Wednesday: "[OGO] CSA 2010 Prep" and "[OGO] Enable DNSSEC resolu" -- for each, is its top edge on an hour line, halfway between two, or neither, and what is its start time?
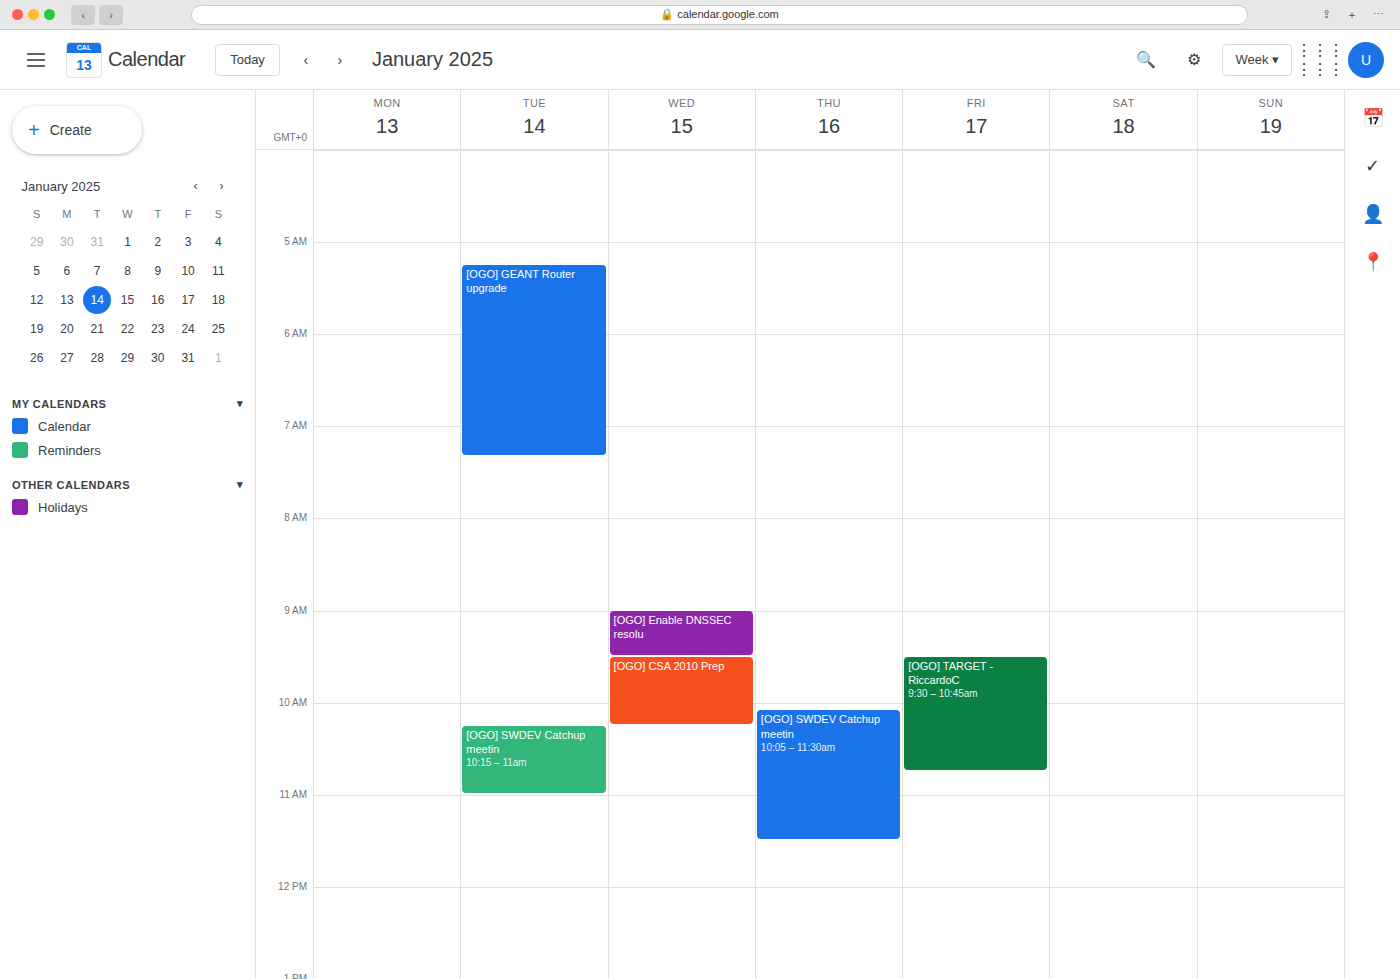
"[OGO] CSA 2010 Prep": 9:30 AM, halfway between the 9 AM and 10 AM lines. "[OGO] Enable DNSSEC resolu": 9:00 AM, exactly on the 9 AM line.